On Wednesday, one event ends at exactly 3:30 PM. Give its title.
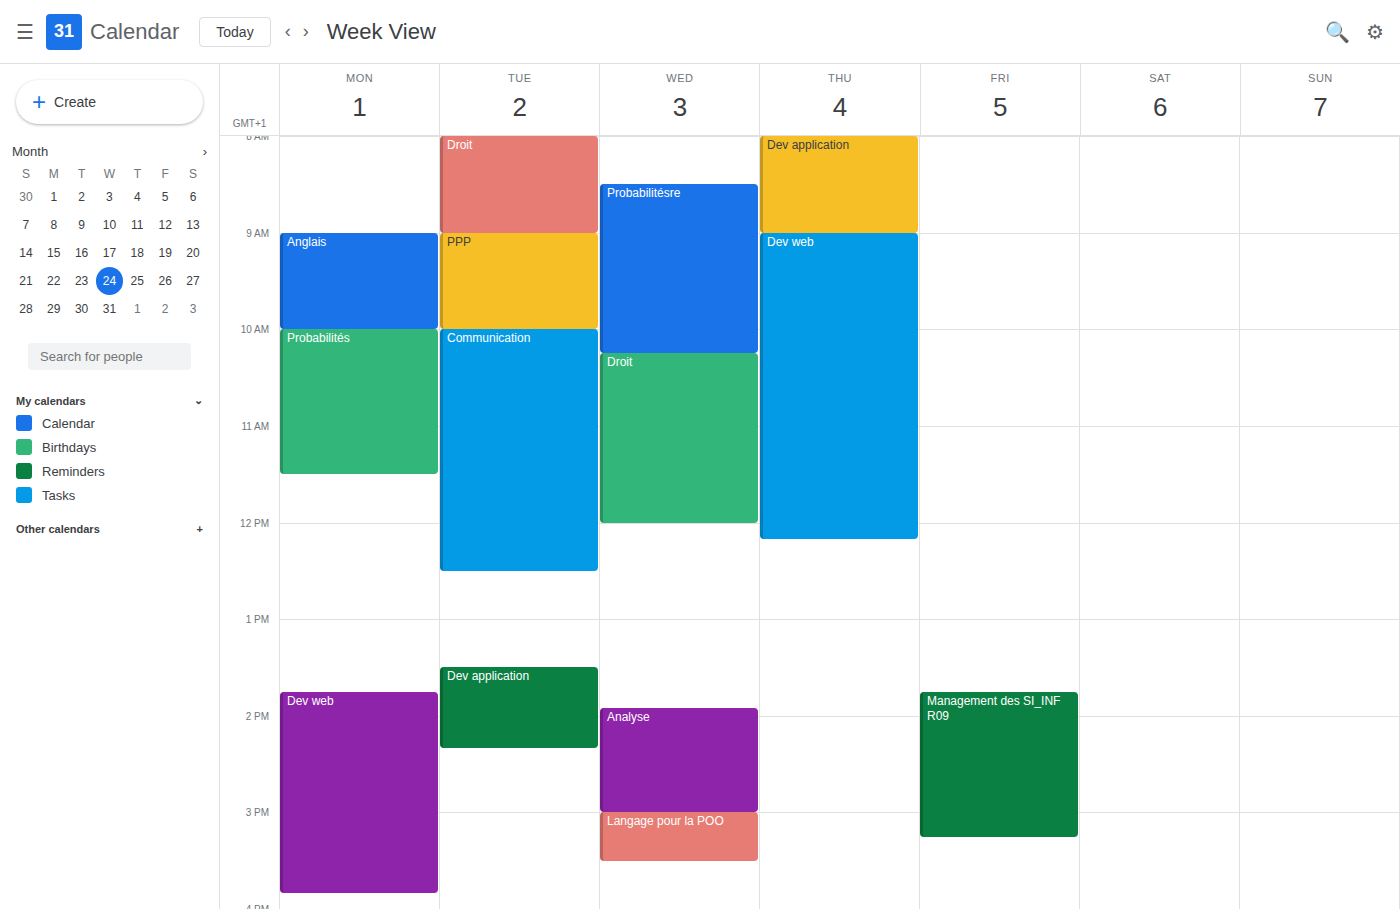
"Langage pour la POO"